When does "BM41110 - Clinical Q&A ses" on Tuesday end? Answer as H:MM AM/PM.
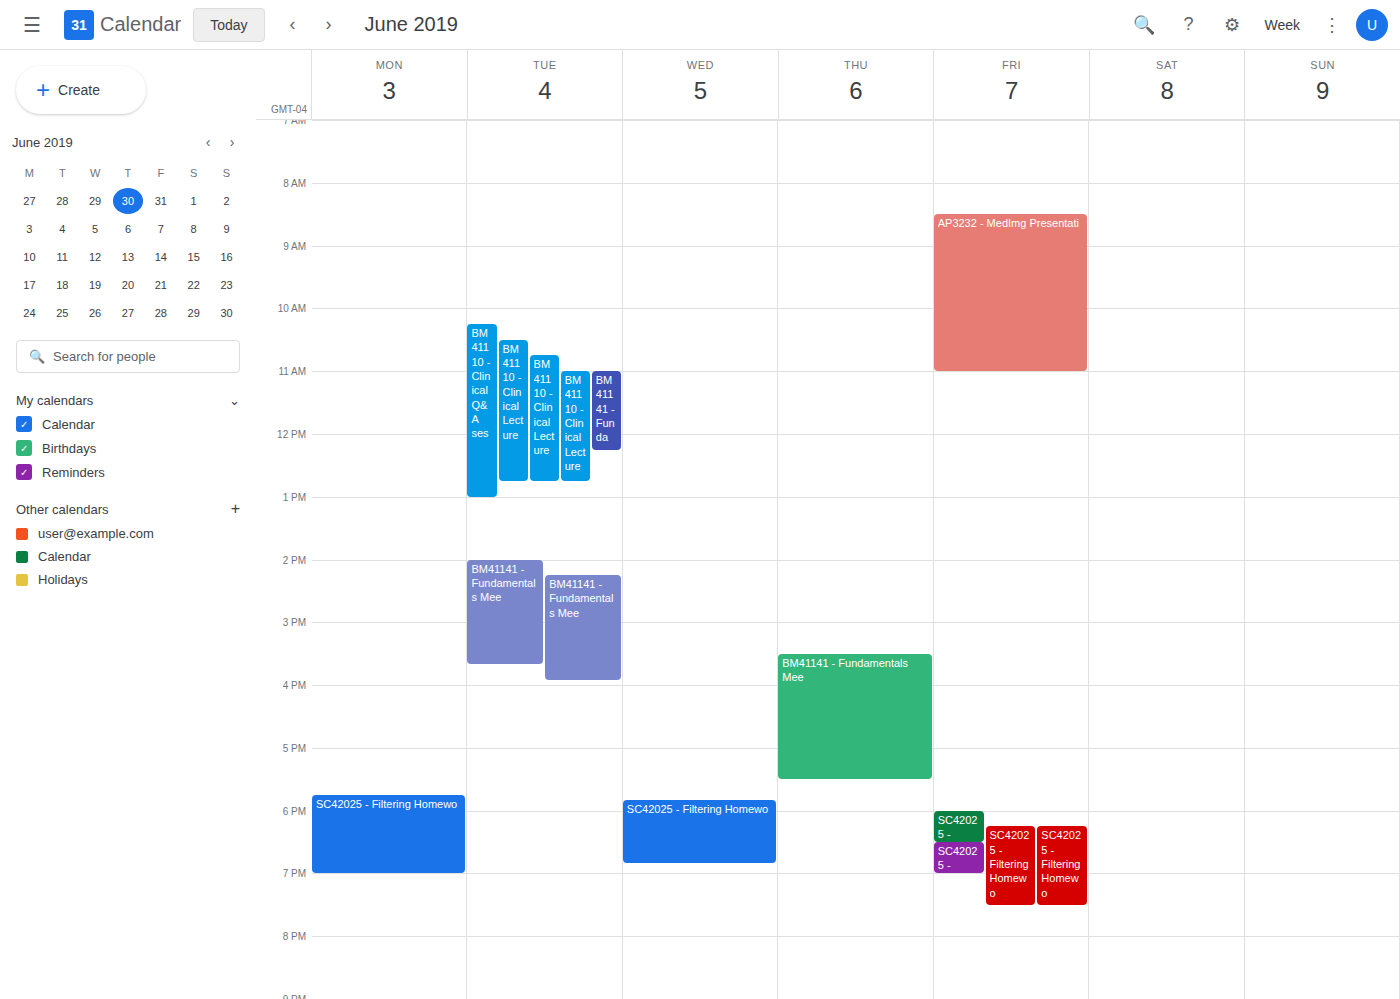
1:00 PM